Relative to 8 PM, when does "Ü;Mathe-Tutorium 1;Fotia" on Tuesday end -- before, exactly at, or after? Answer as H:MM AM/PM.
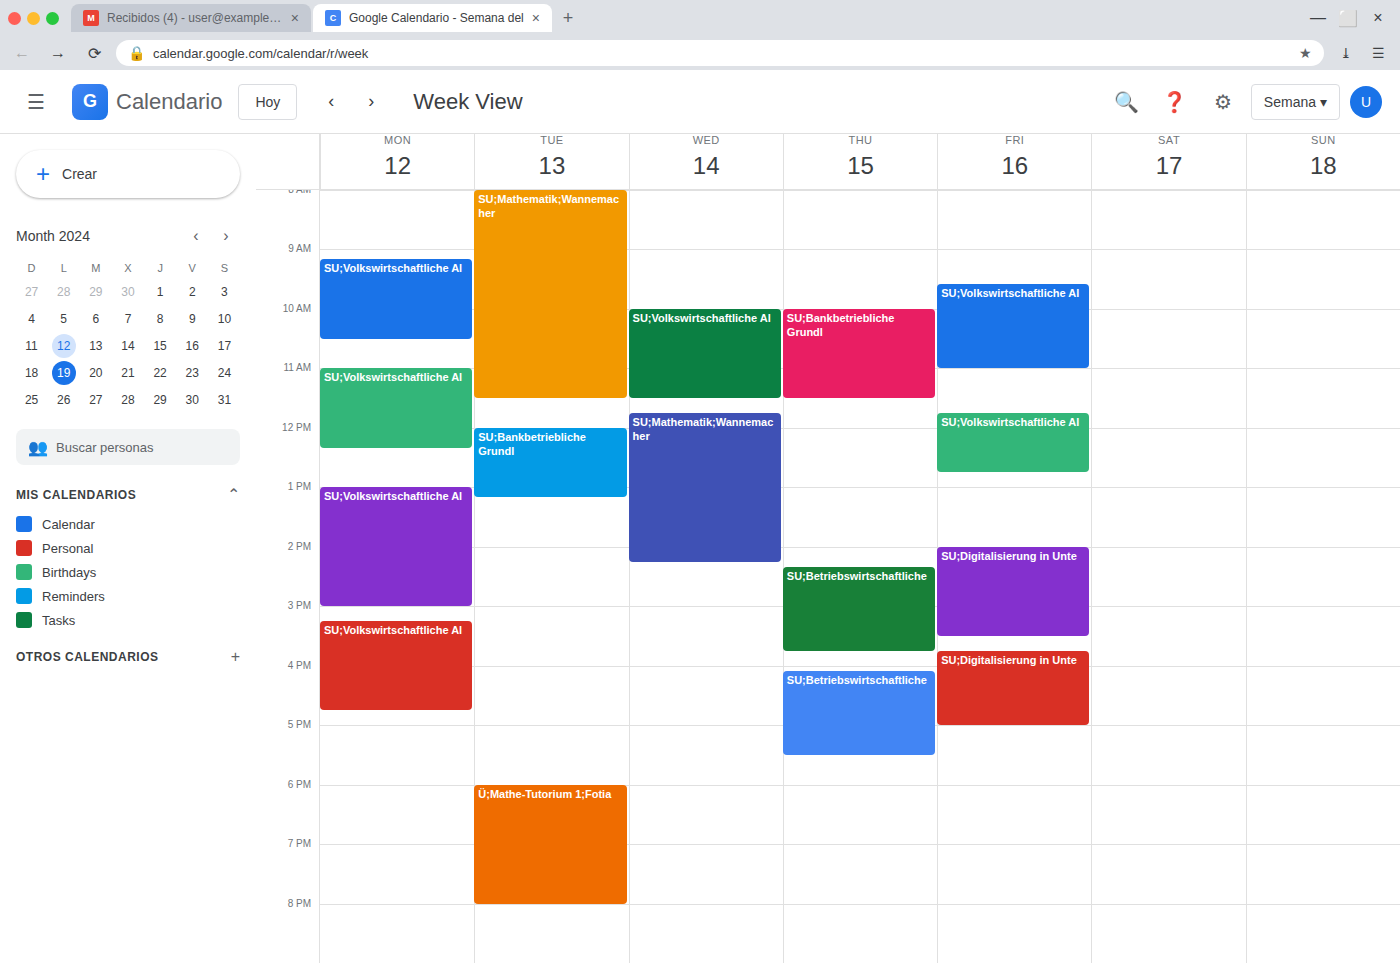
8:00 PM -- exactly at 8 PM, on the 8 PM line.